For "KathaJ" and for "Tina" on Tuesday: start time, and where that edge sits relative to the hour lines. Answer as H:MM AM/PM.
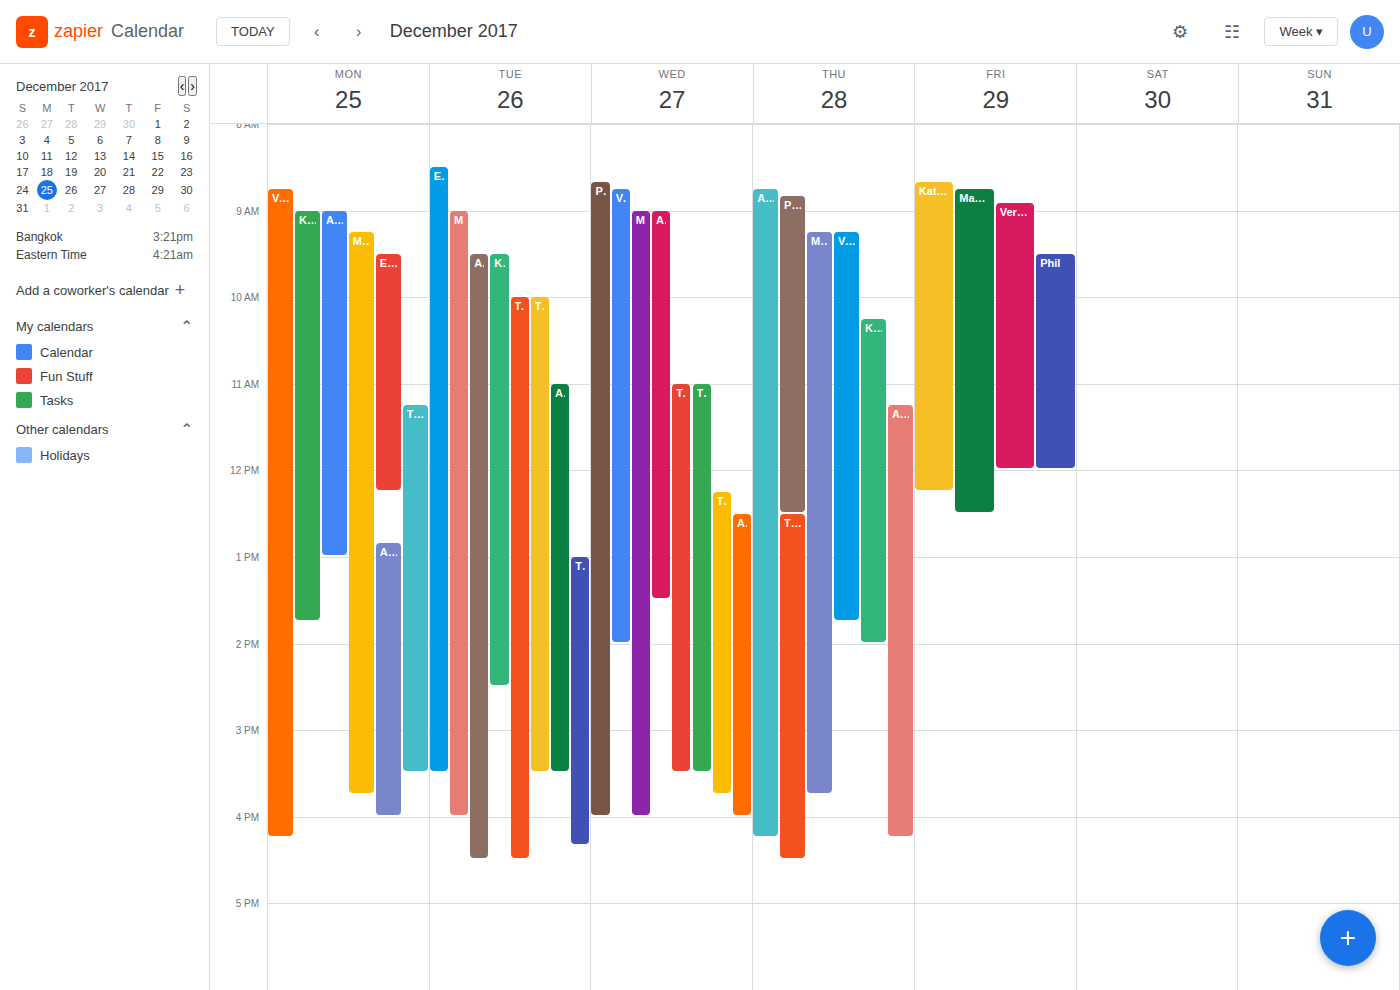
"KathaJ": 9:30 AM, halfway between the 9 AM and 10 AM lines. "Tina": 10:00 AM, exactly on the 10 AM line.